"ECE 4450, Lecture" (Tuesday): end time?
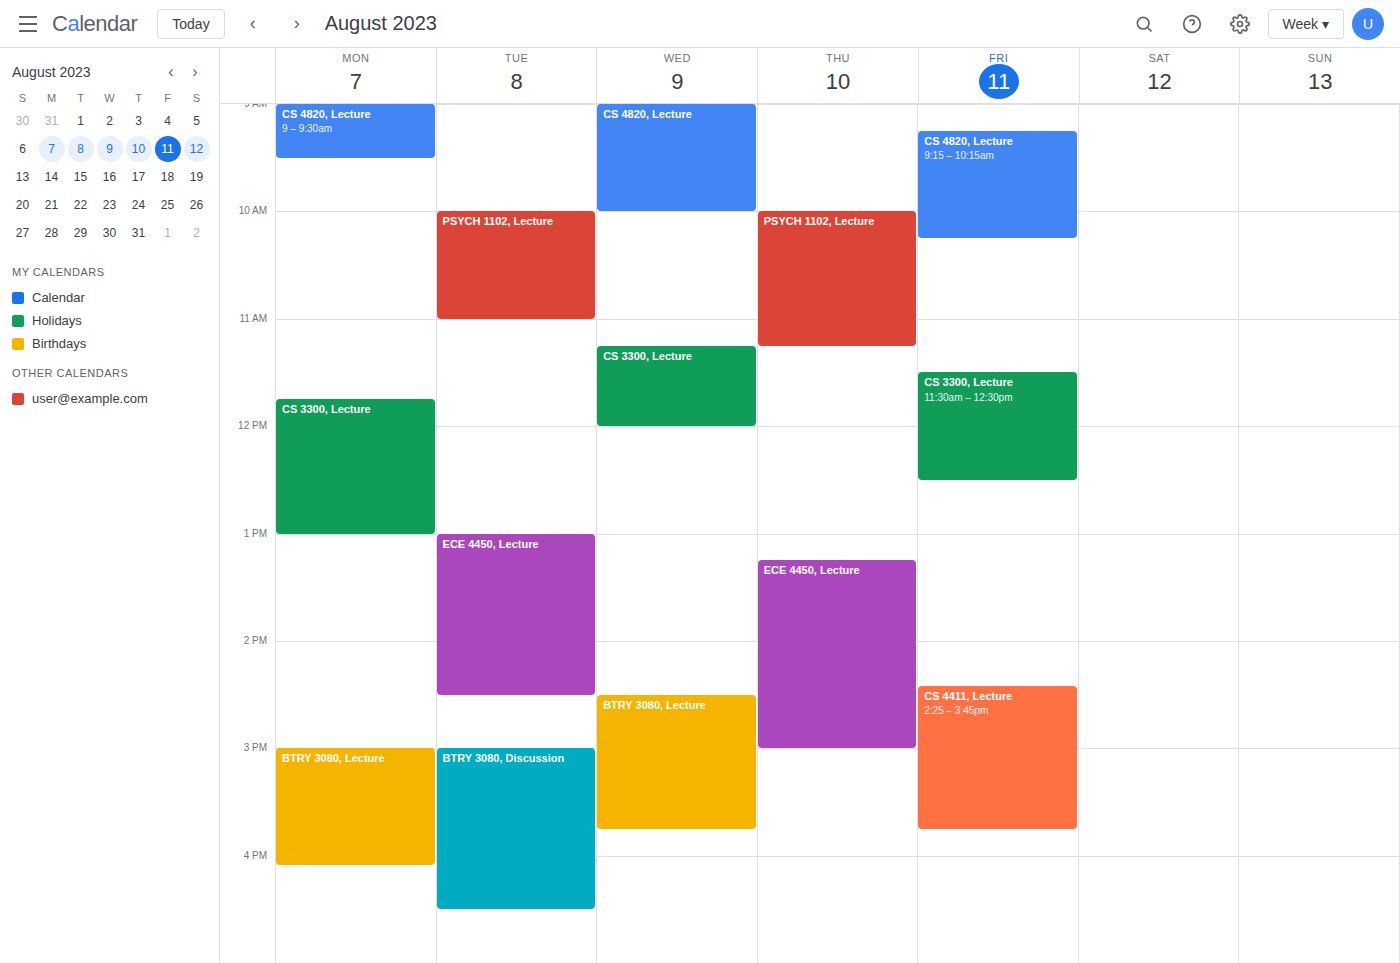
2:30 PM